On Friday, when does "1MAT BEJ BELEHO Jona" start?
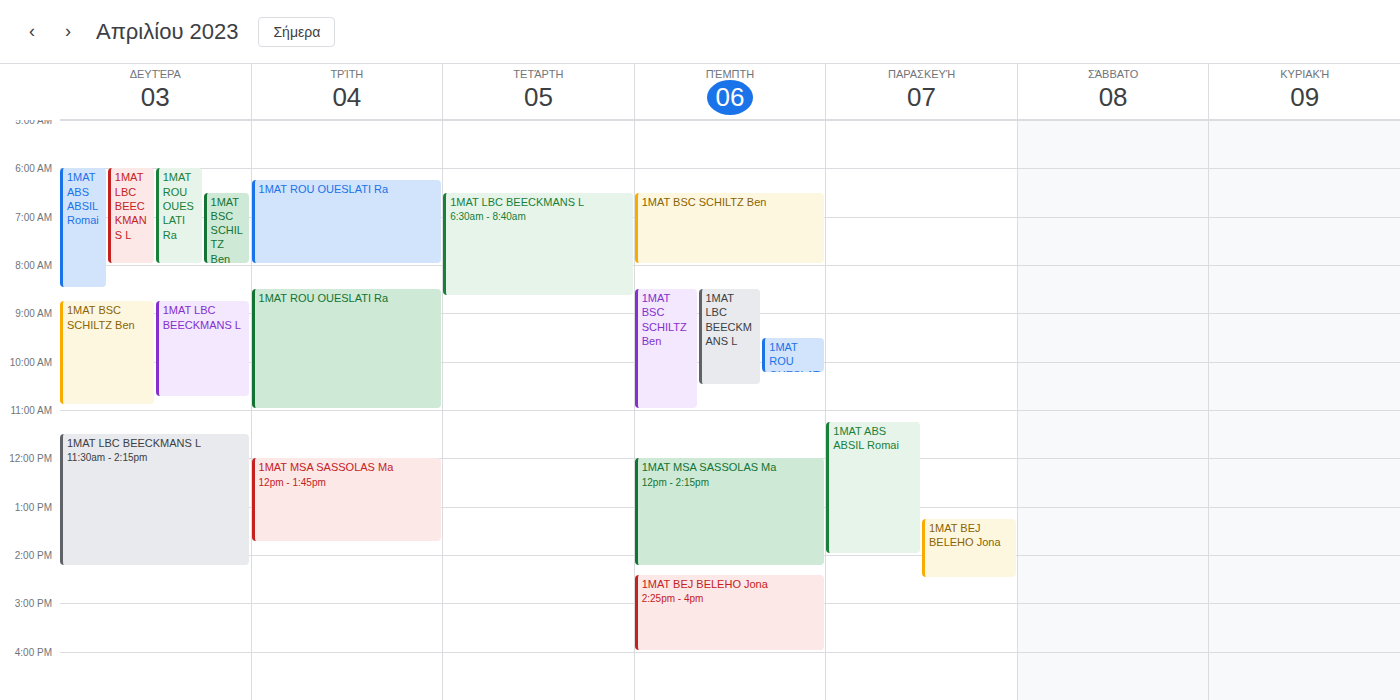
1:15 PM